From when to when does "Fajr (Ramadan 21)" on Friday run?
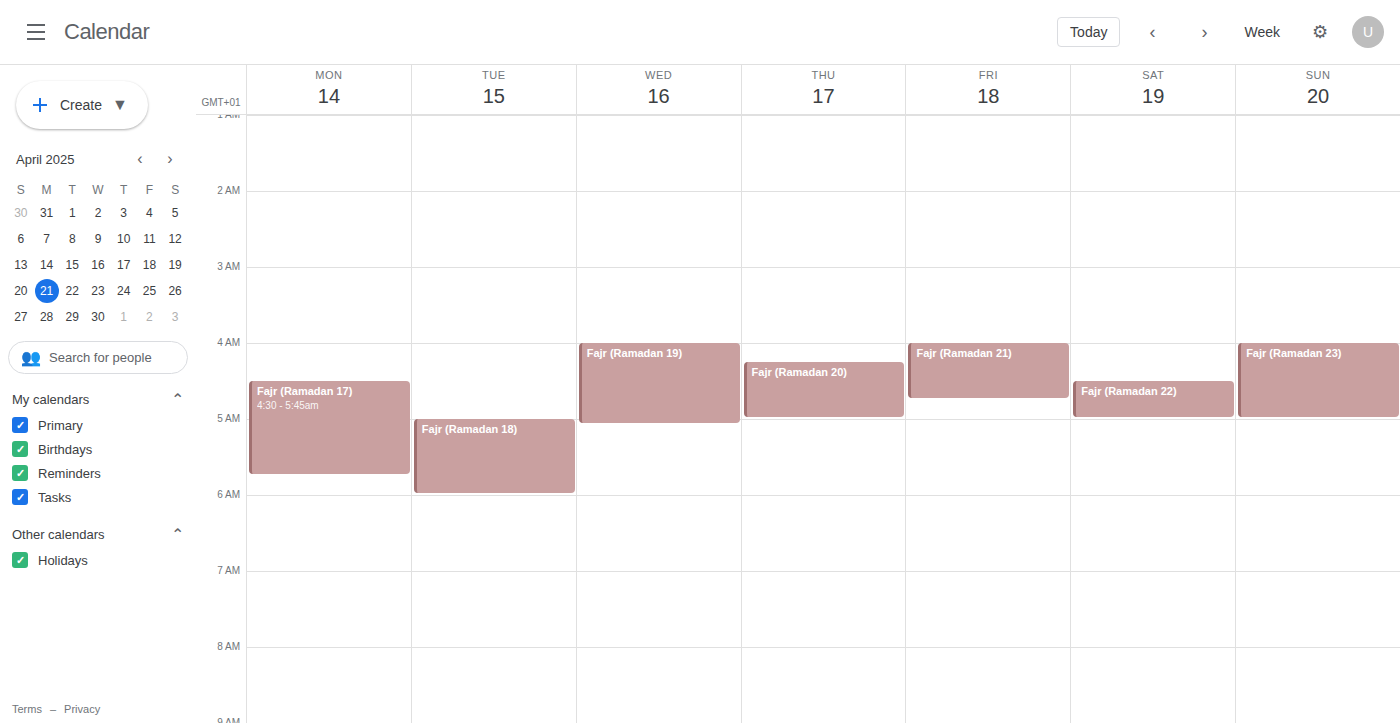
4:00 AM to 4:45 AM